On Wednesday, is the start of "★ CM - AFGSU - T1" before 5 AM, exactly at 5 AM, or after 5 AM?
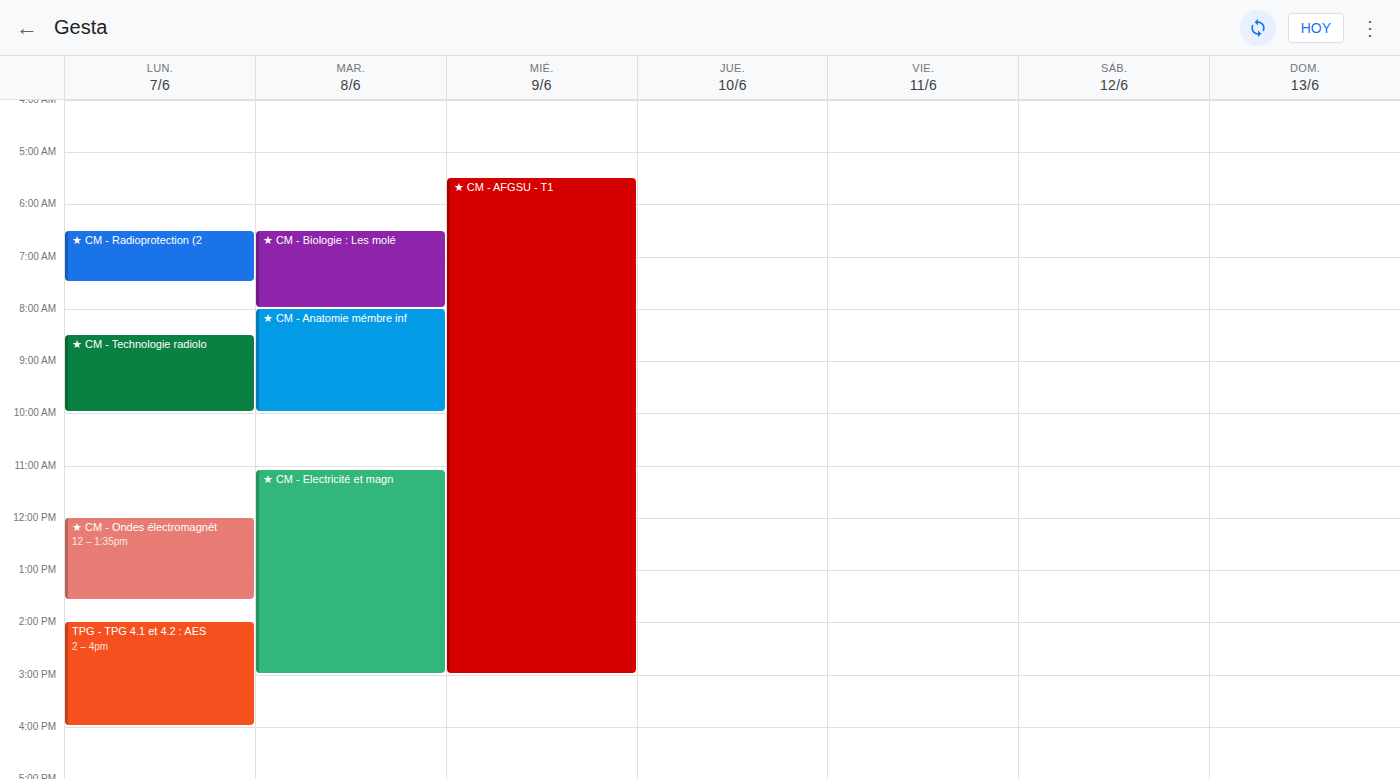
5:30 AM -- after 5 AM, 30 minutes below the 5 AM line.